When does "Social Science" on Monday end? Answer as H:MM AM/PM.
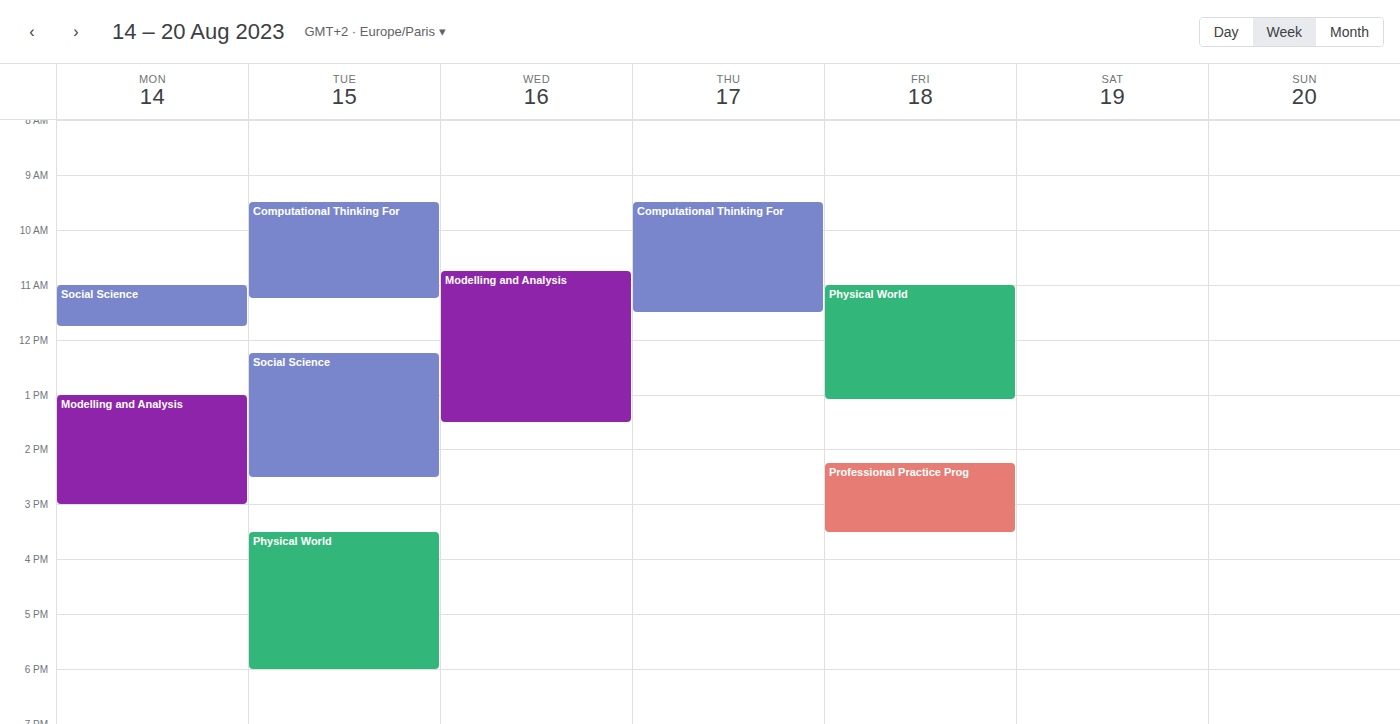
11:45 AM